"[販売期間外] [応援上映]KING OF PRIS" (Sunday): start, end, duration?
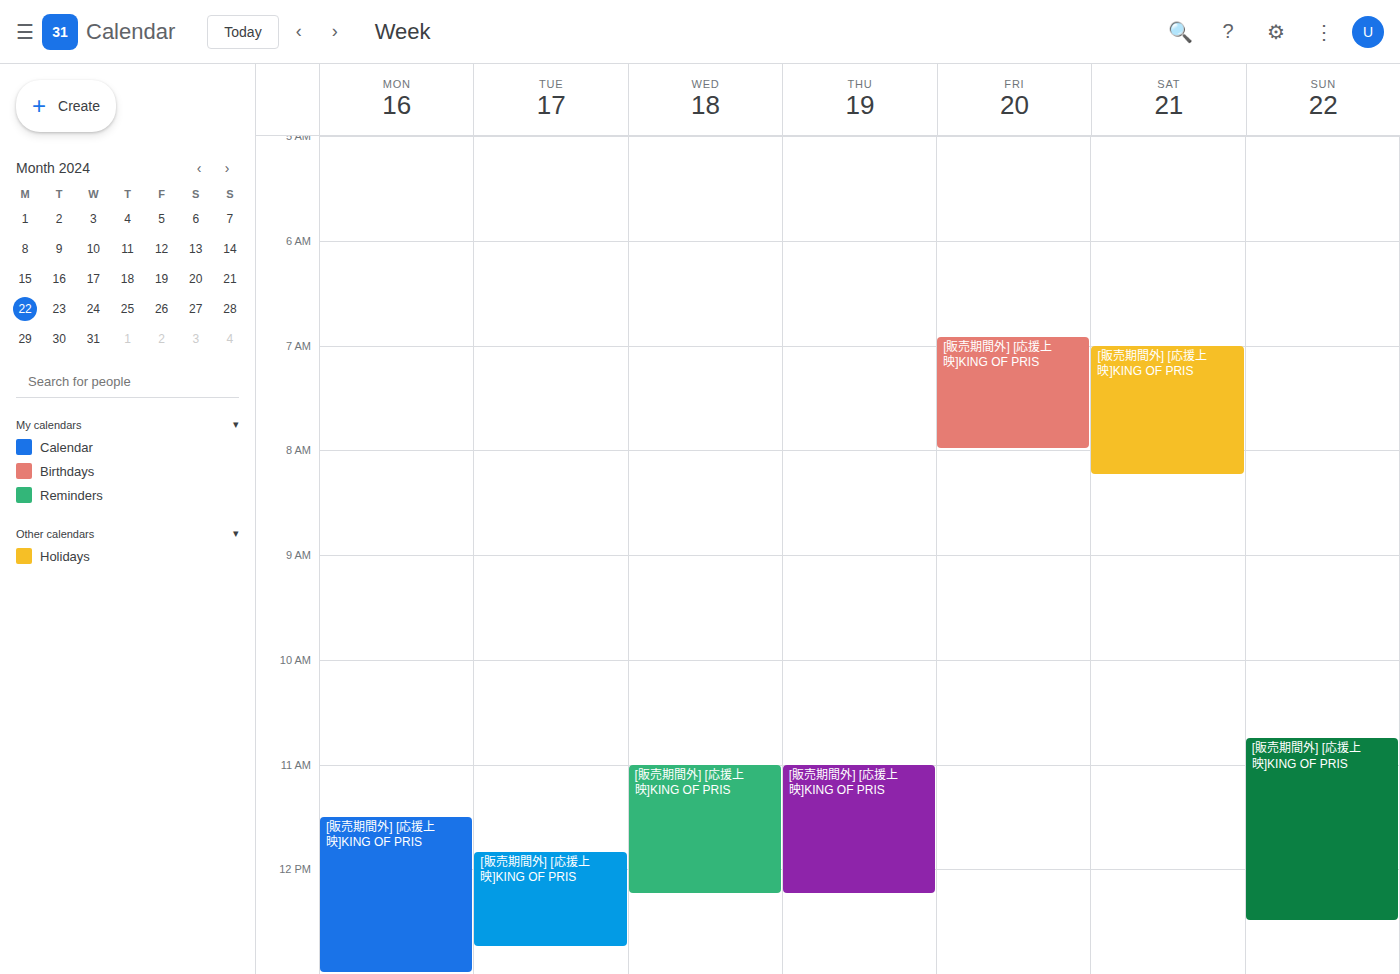
10:45 to 12:30, 1 hour 45 minutes